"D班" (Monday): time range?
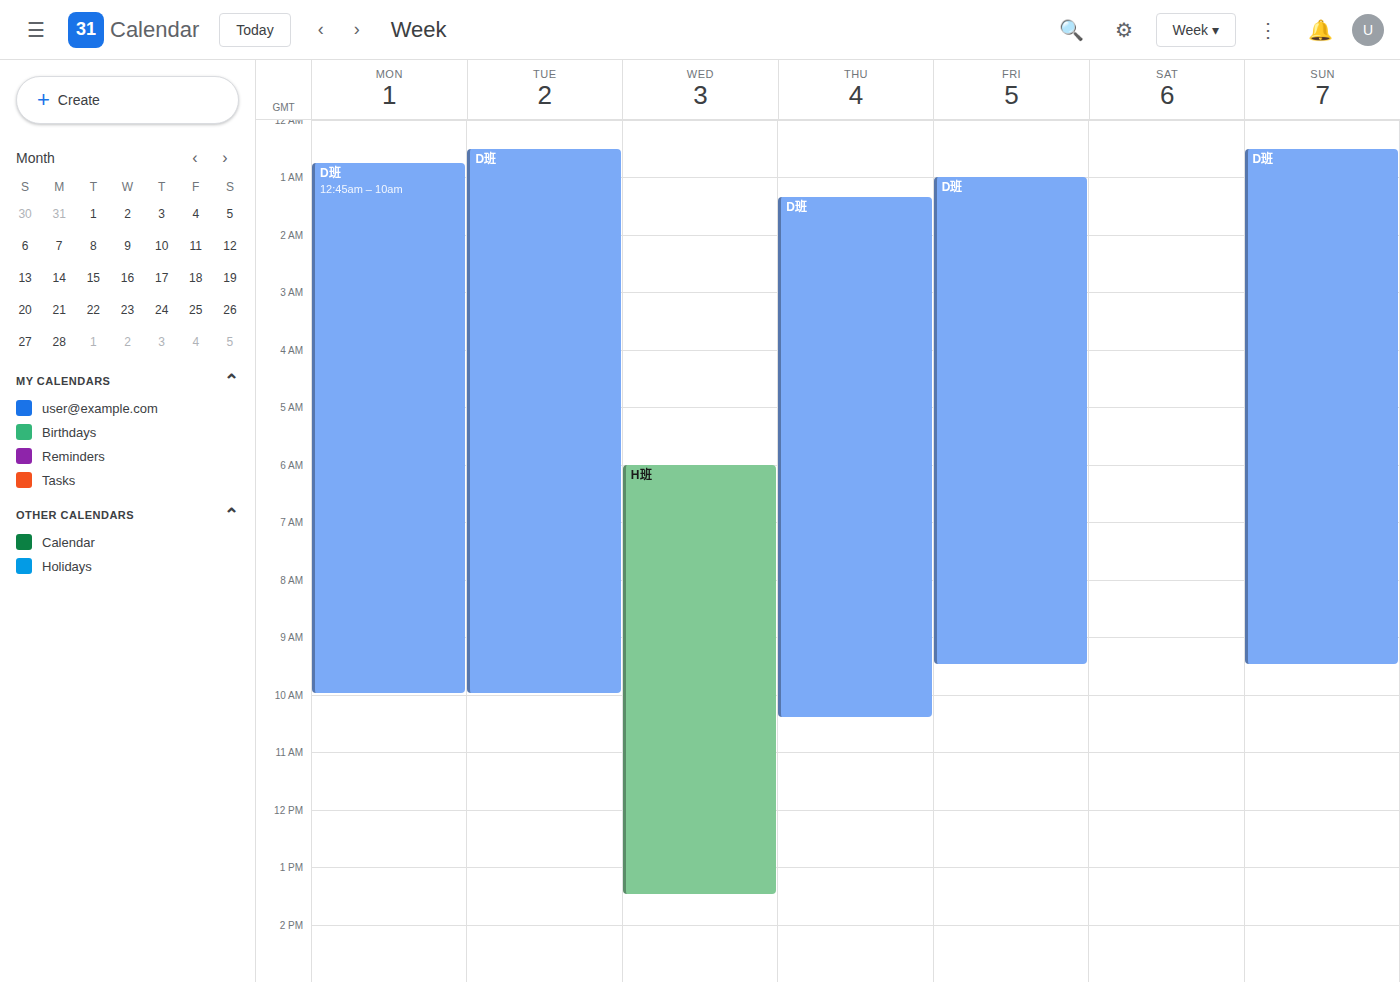
12:45 AM to 10:00 AM